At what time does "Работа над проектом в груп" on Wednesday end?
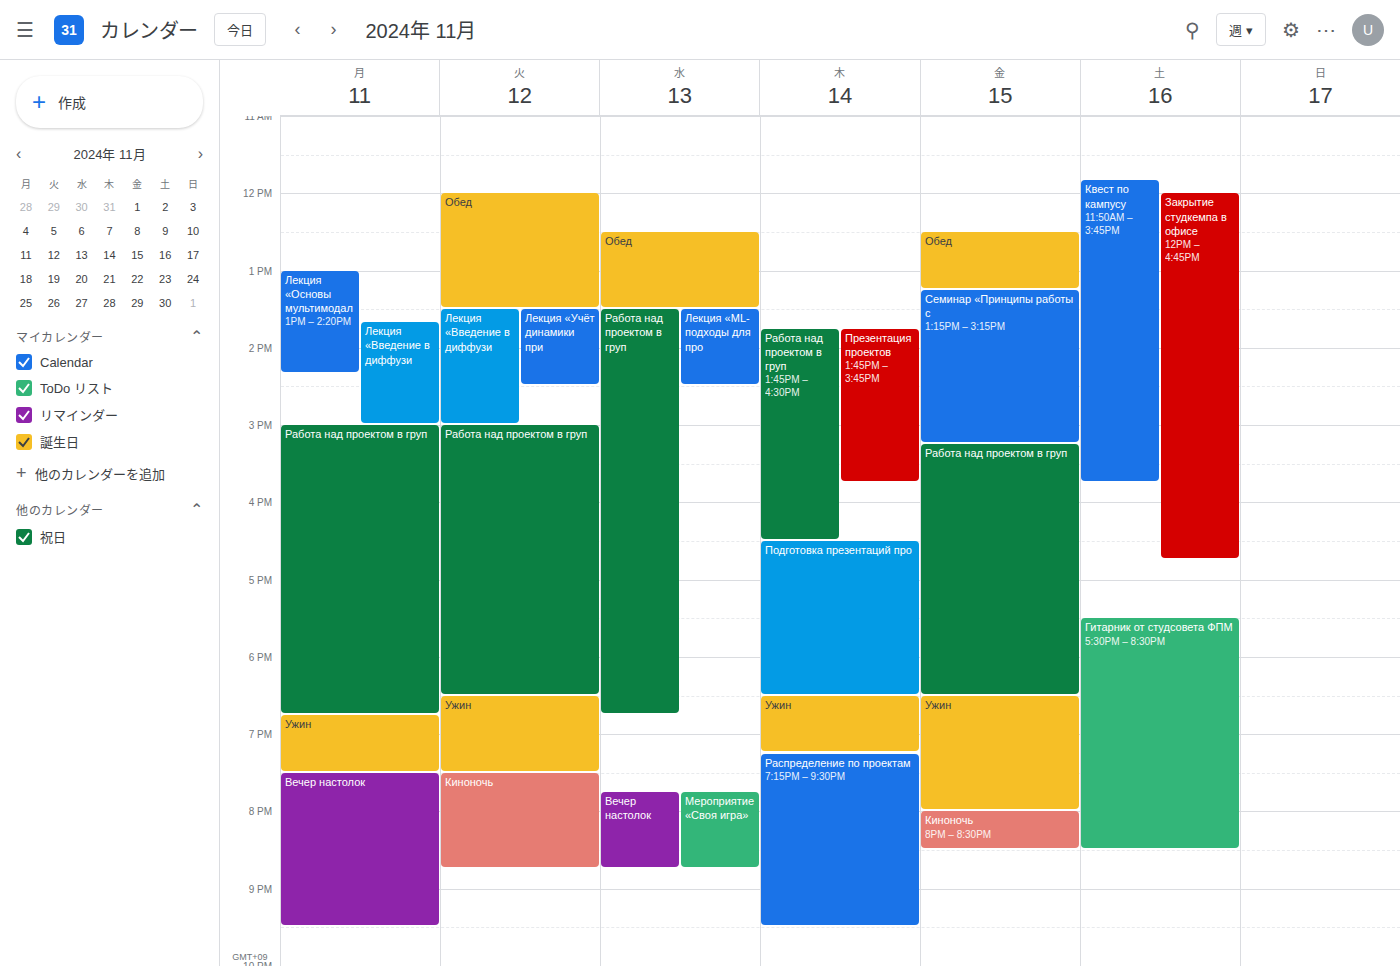
6:45 PM